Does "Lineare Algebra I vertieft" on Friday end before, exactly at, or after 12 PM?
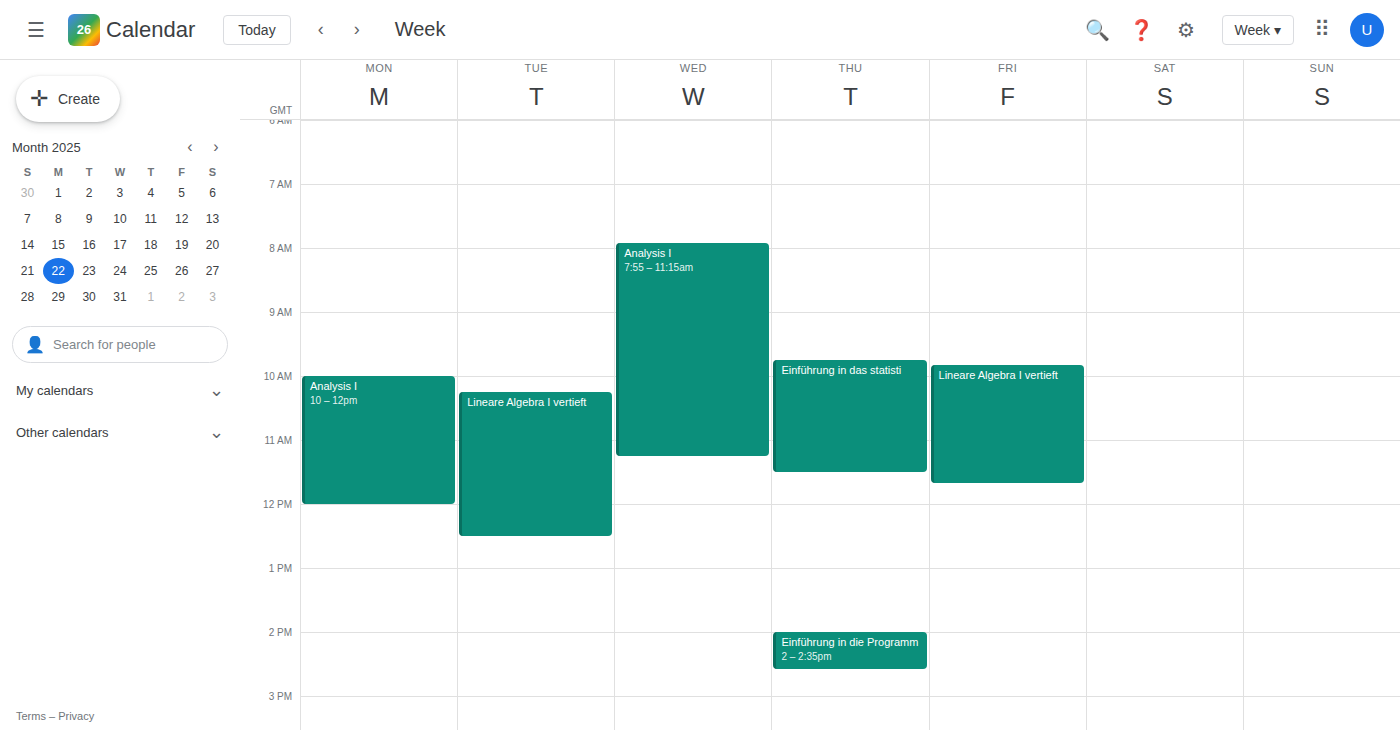
11:40 AM -- before 12 PM, 20 minutes above the 12 PM line.